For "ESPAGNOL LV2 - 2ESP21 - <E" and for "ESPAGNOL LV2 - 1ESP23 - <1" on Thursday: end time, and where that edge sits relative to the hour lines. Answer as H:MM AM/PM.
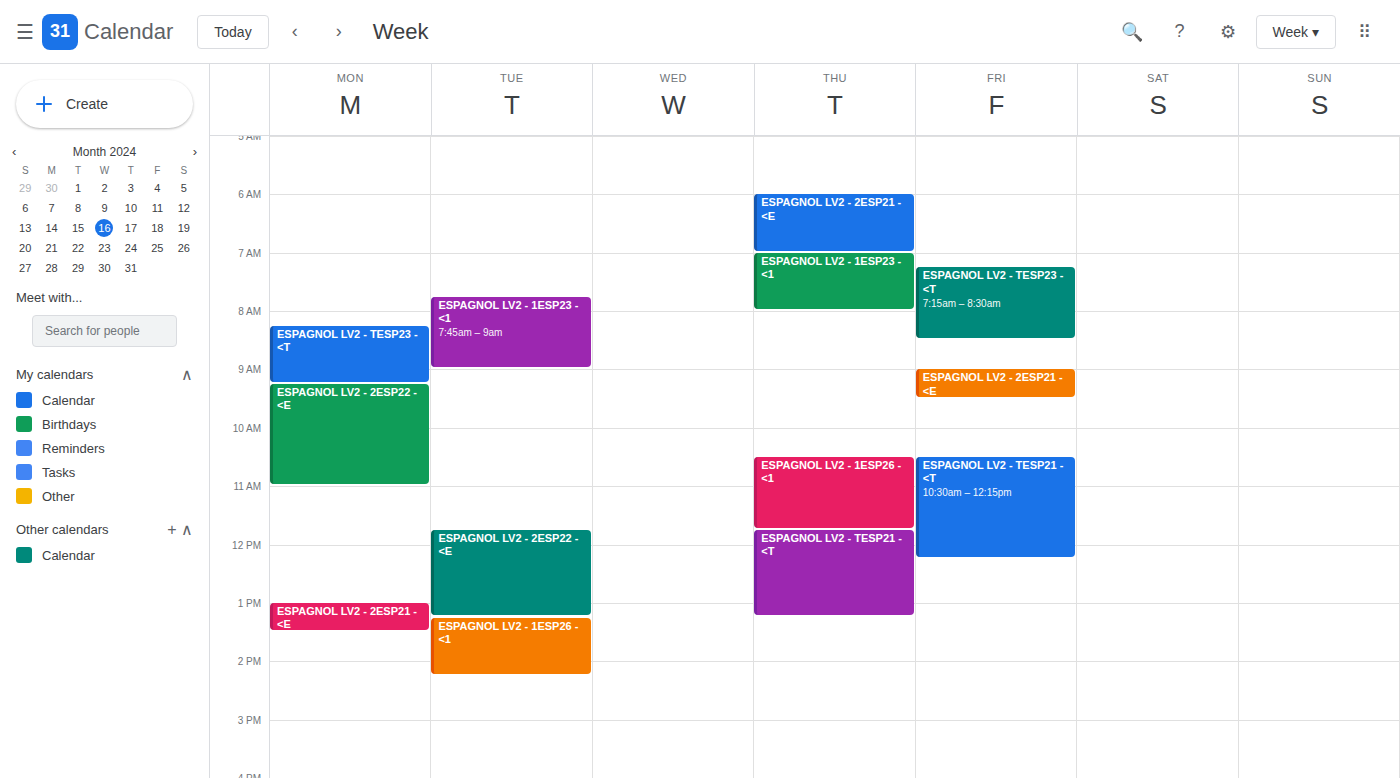
"ESPAGNOL LV2 - 2ESP21 - <E": 7:00 AM, exactly on the 7 AM line. "ESPAGNOL LV2 - 1ESP23 - <1": 8:00 AM, exactly on the 8 AM line.